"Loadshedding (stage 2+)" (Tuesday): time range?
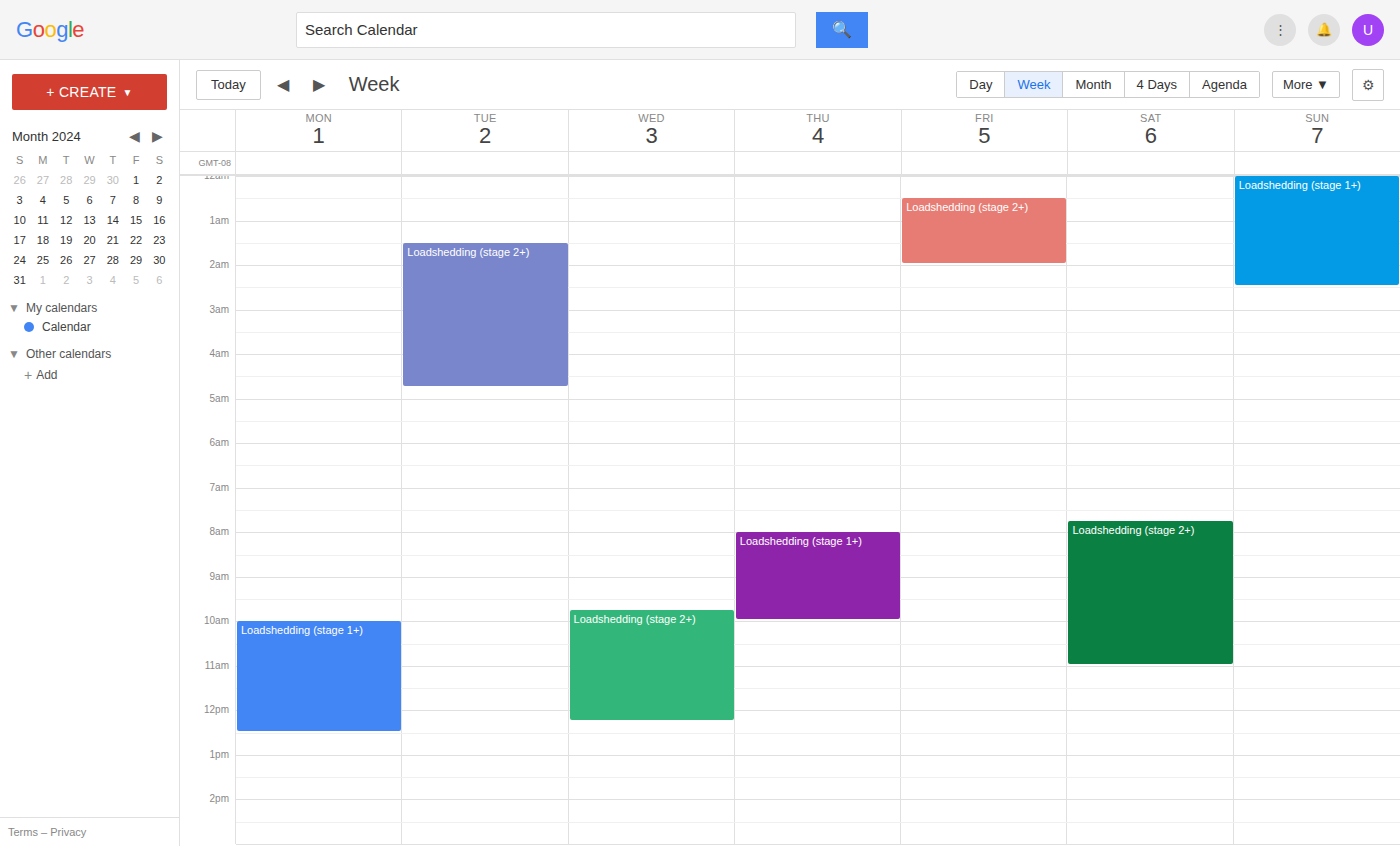
1:30 AM to 4:45 AM